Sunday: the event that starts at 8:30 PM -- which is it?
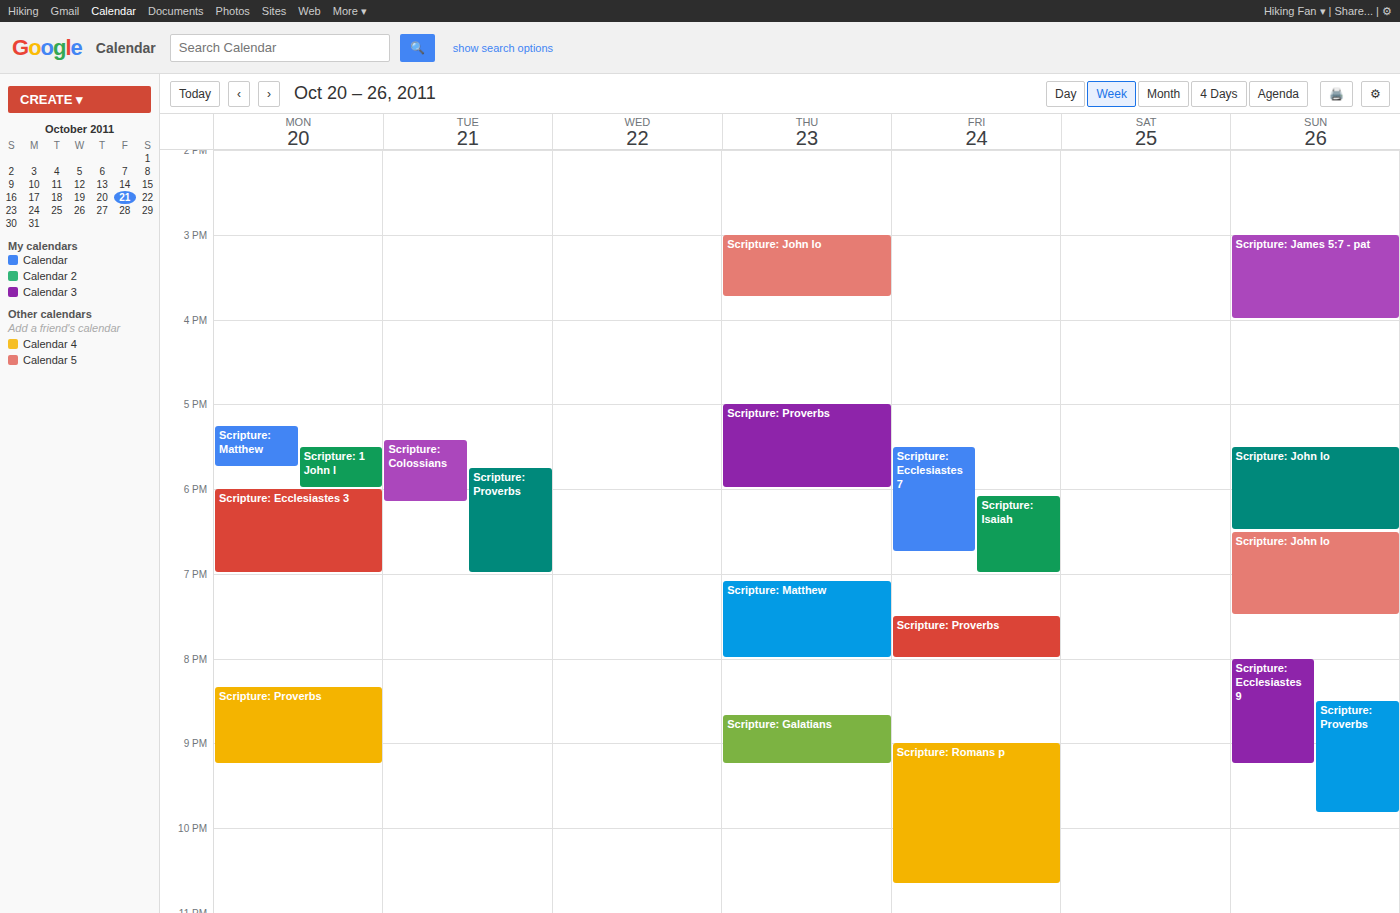
"Scripture: Proverbs"